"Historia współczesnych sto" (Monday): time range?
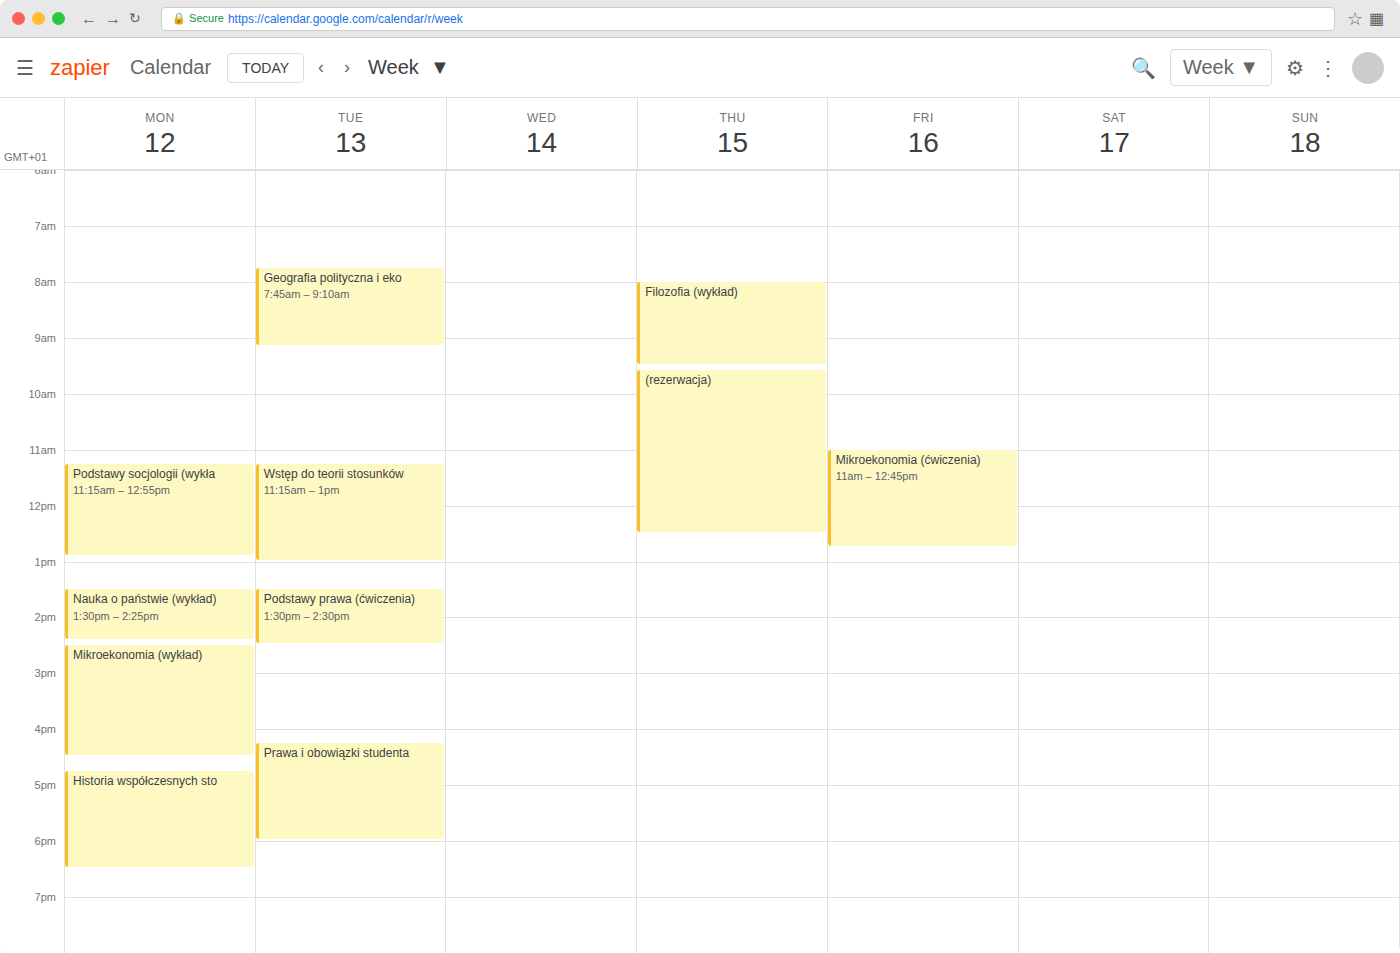
4:45 PM to 6:30 PM